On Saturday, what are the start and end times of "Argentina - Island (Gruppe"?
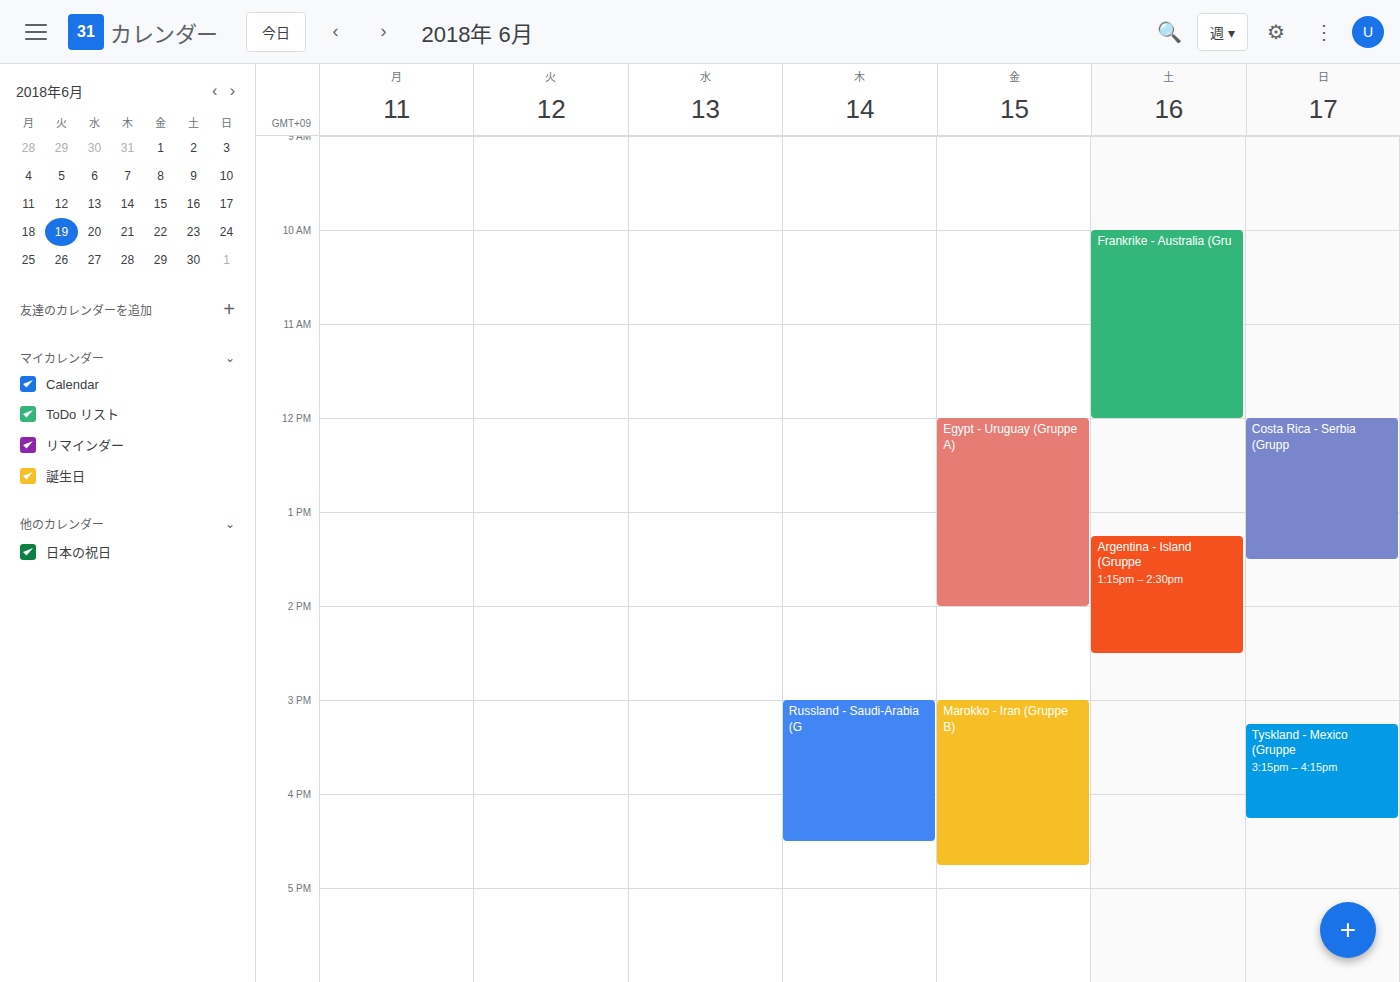
1:15 PM to 2:30 PM